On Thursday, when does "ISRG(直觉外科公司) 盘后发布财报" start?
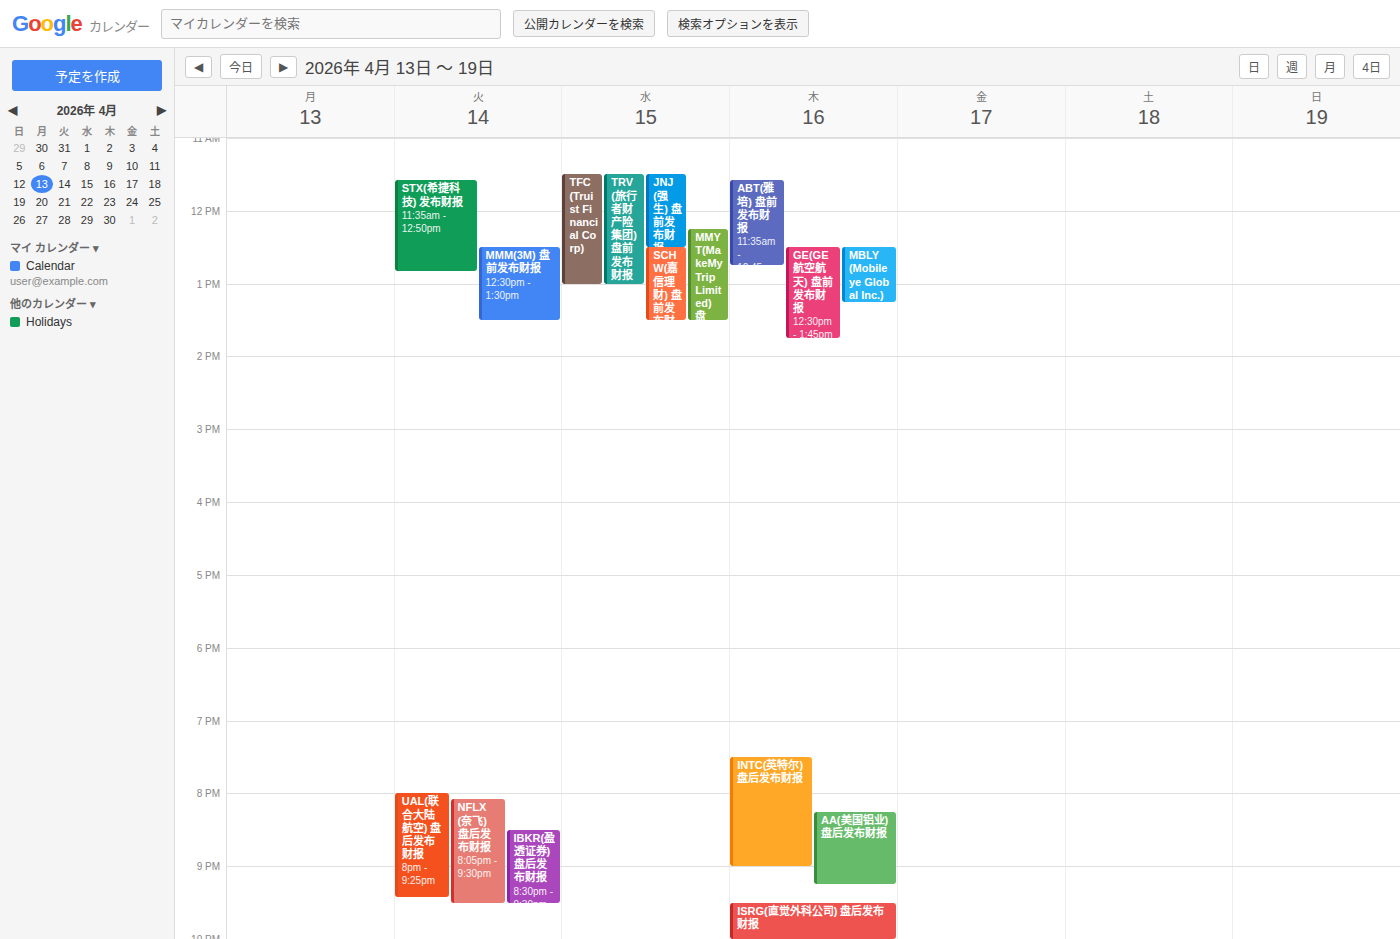
9:30 PM